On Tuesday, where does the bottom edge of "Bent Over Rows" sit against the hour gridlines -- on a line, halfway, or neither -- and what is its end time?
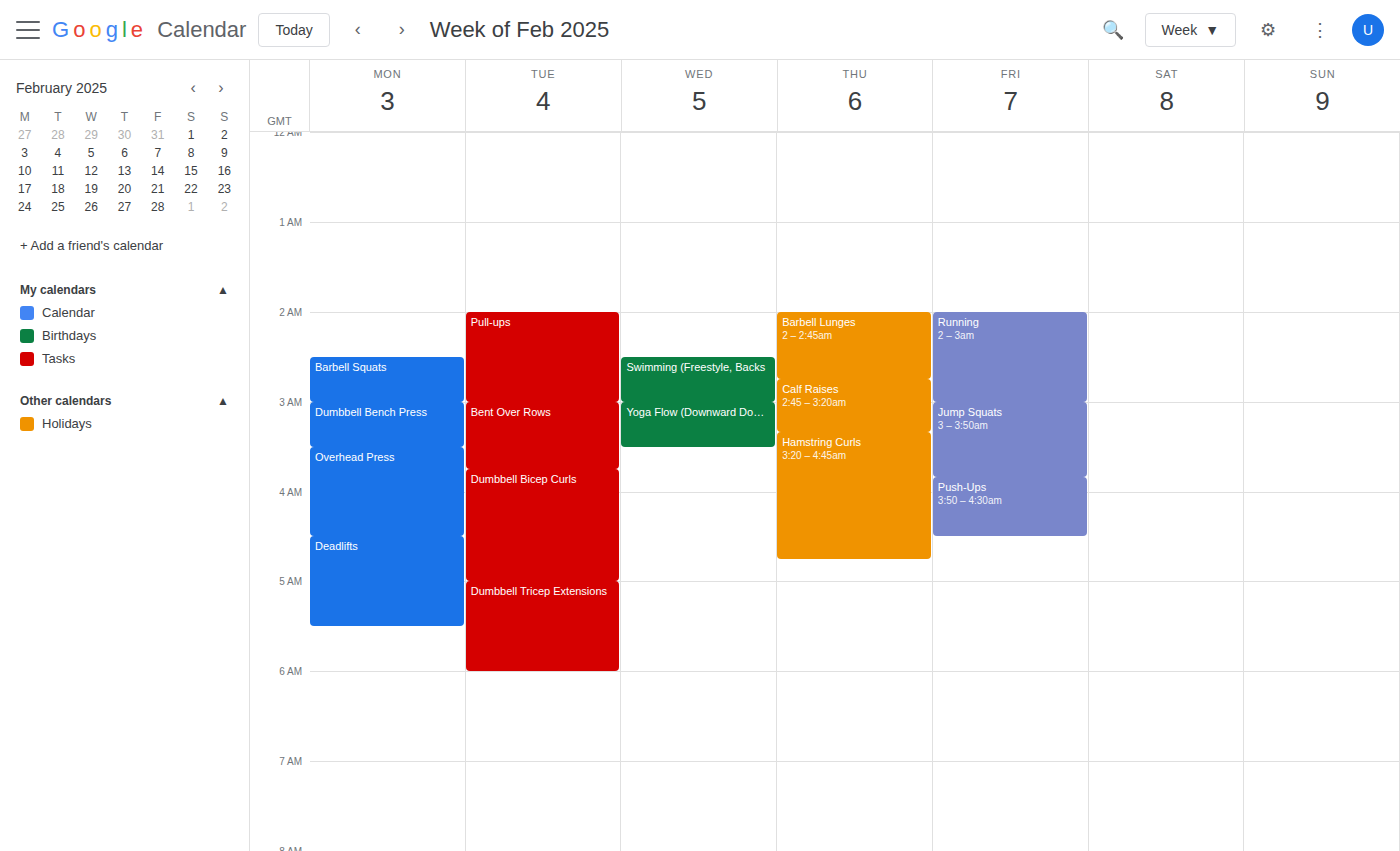
3:45 AM -- neither: three quarters of the way from the 3 AM line to the 4 AM line.